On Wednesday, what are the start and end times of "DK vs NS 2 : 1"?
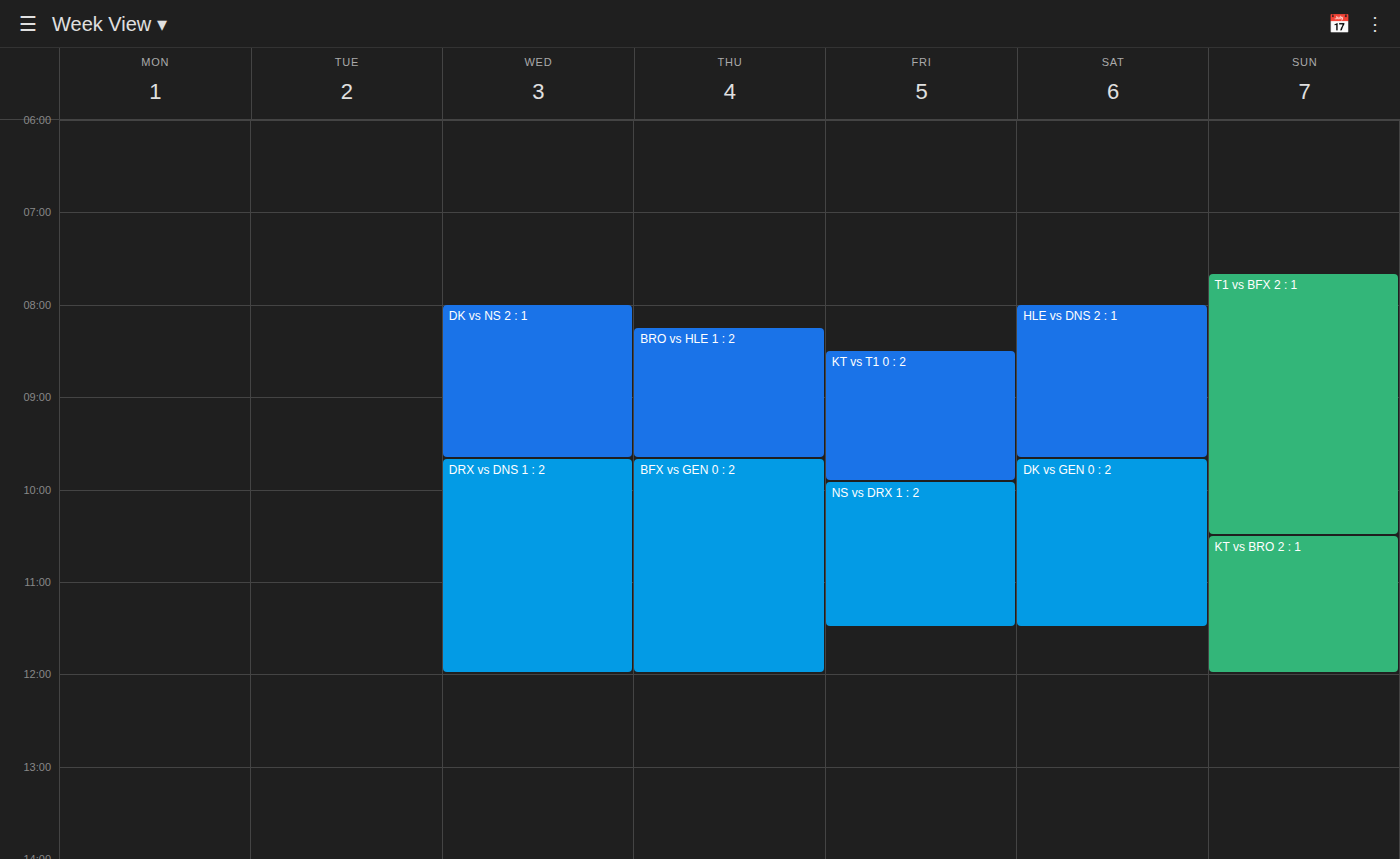
8:00 AM to 9:40 AM